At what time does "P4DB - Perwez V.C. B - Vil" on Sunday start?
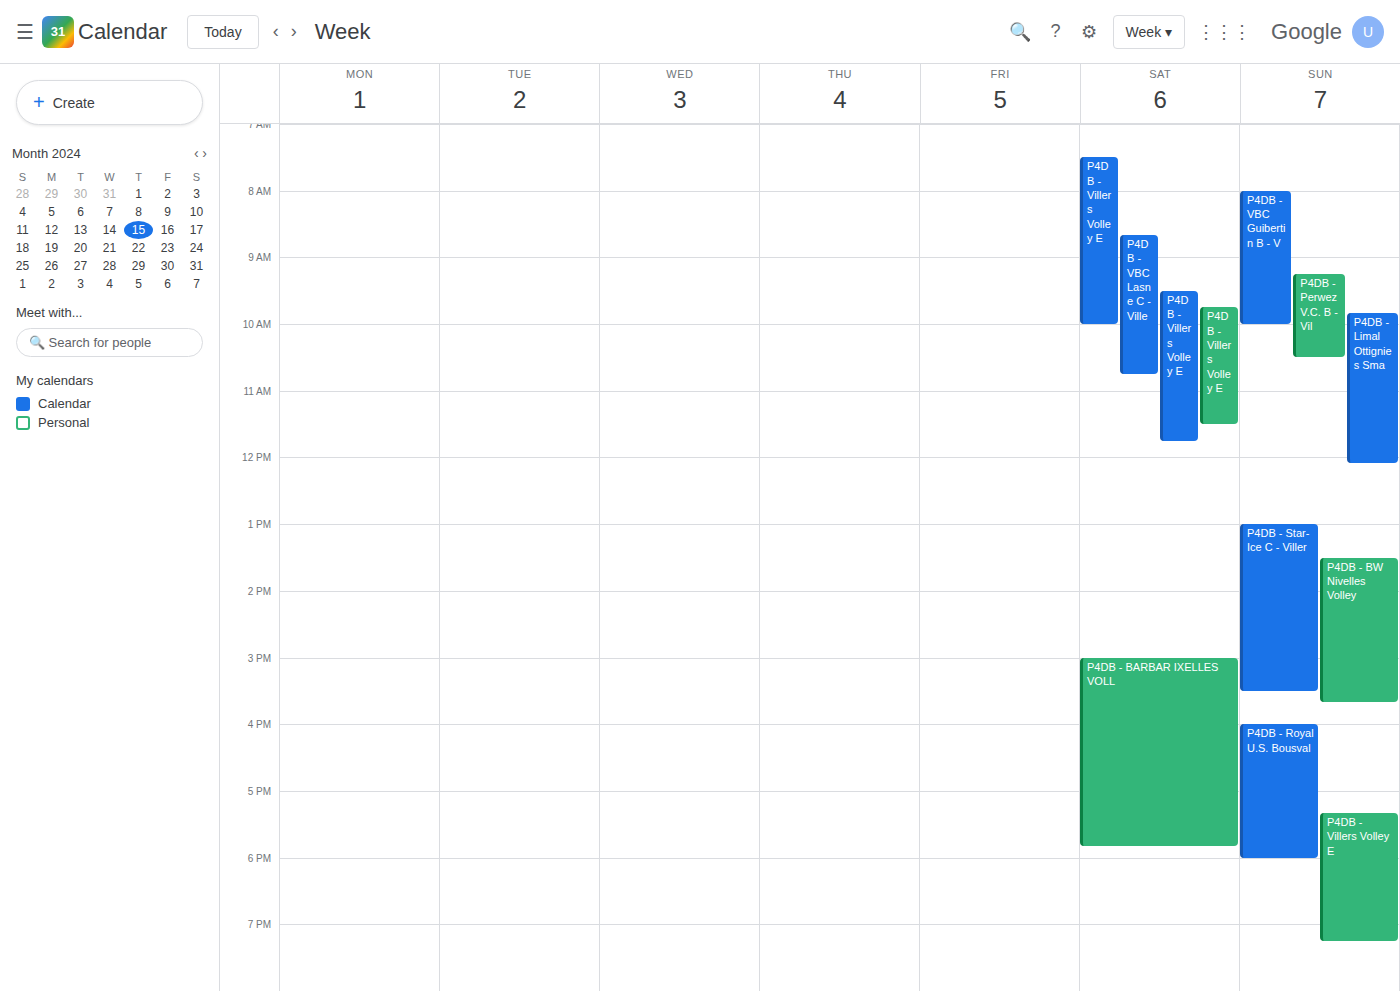
9:15 AM